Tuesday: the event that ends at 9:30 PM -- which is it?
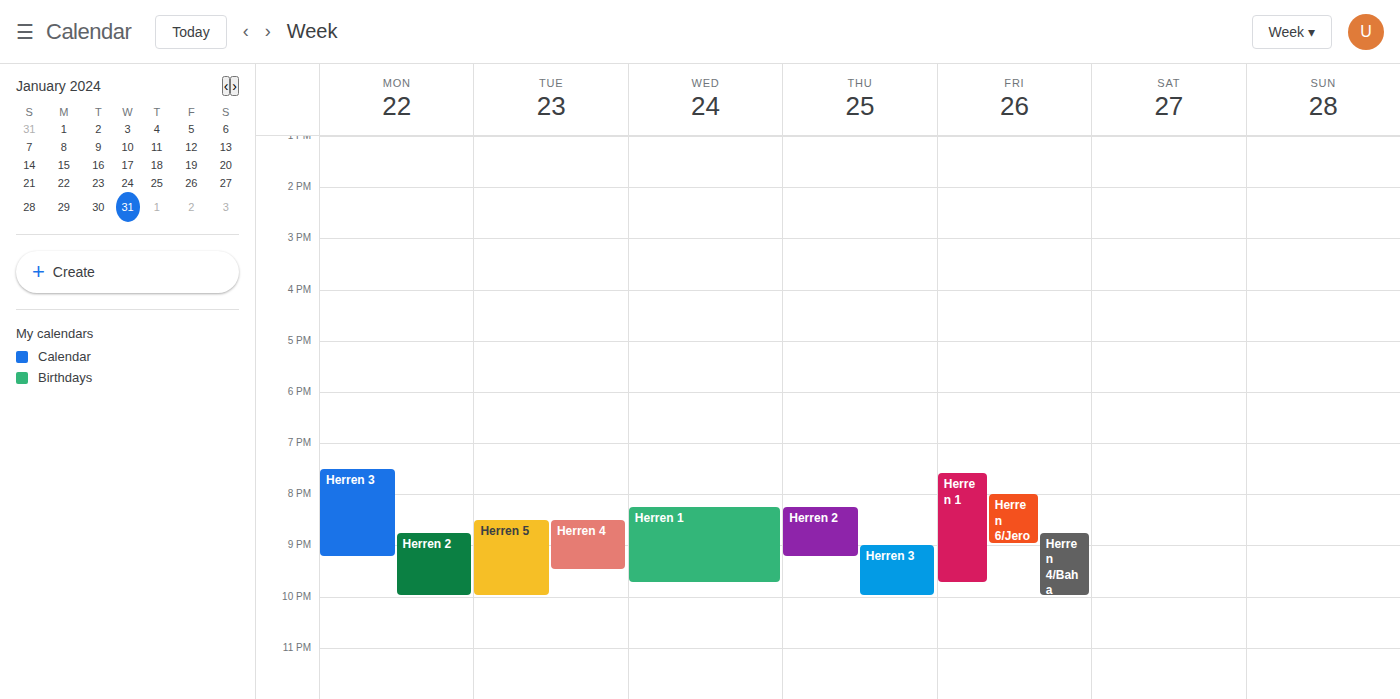
"Herren 4"